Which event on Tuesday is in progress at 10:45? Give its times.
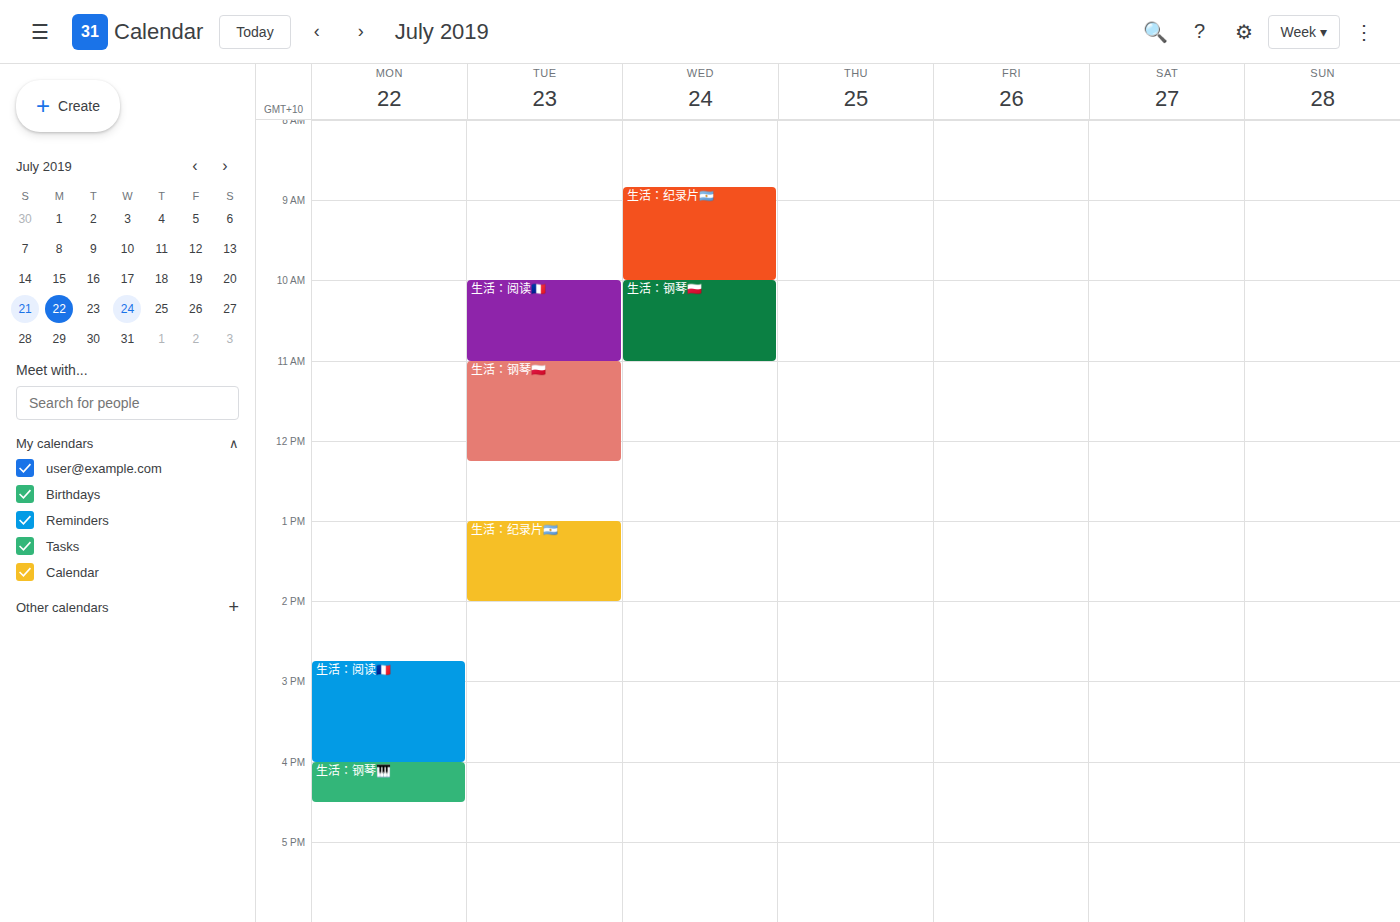
"生活：阅读🇫🇷", 10:00 to 11:00